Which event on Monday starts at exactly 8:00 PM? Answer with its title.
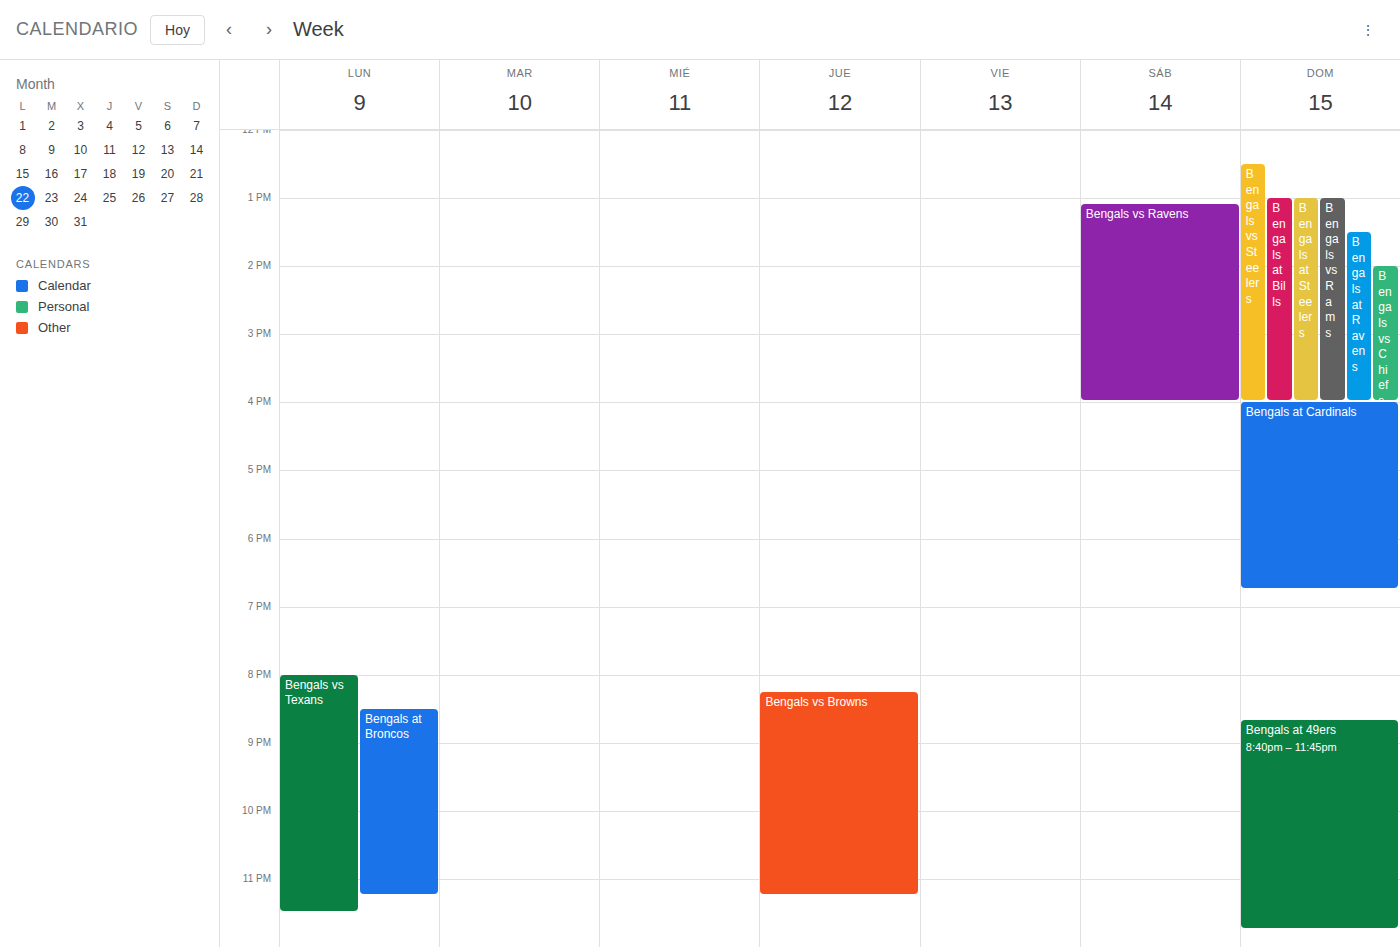
"Bengals vs Texans"